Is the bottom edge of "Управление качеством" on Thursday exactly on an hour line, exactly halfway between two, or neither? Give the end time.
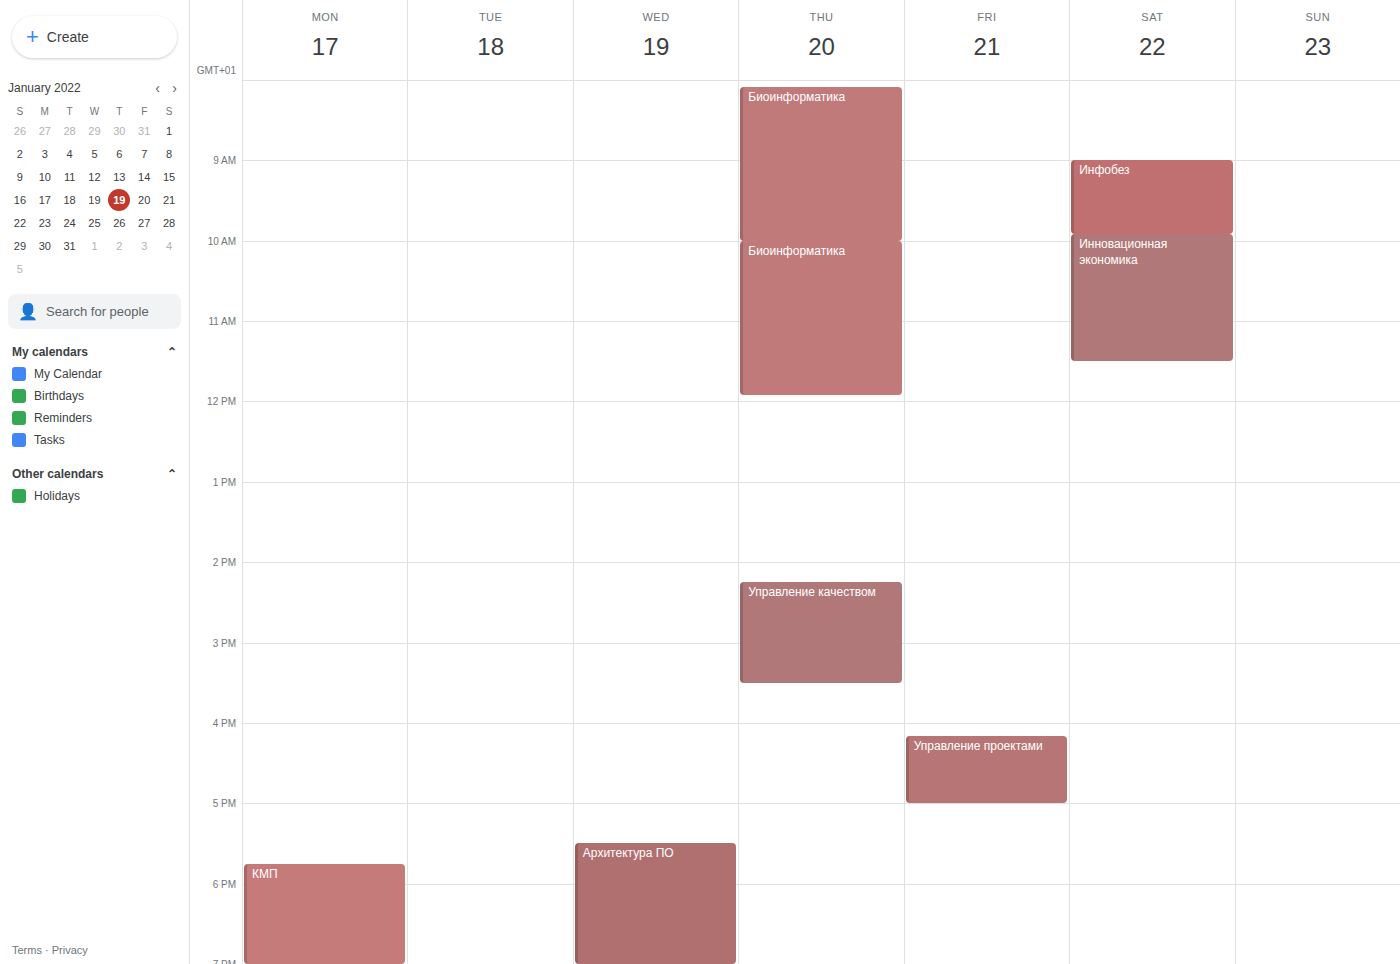
3:30 PM -- halfway between the 3 PM and 4 PM lines.